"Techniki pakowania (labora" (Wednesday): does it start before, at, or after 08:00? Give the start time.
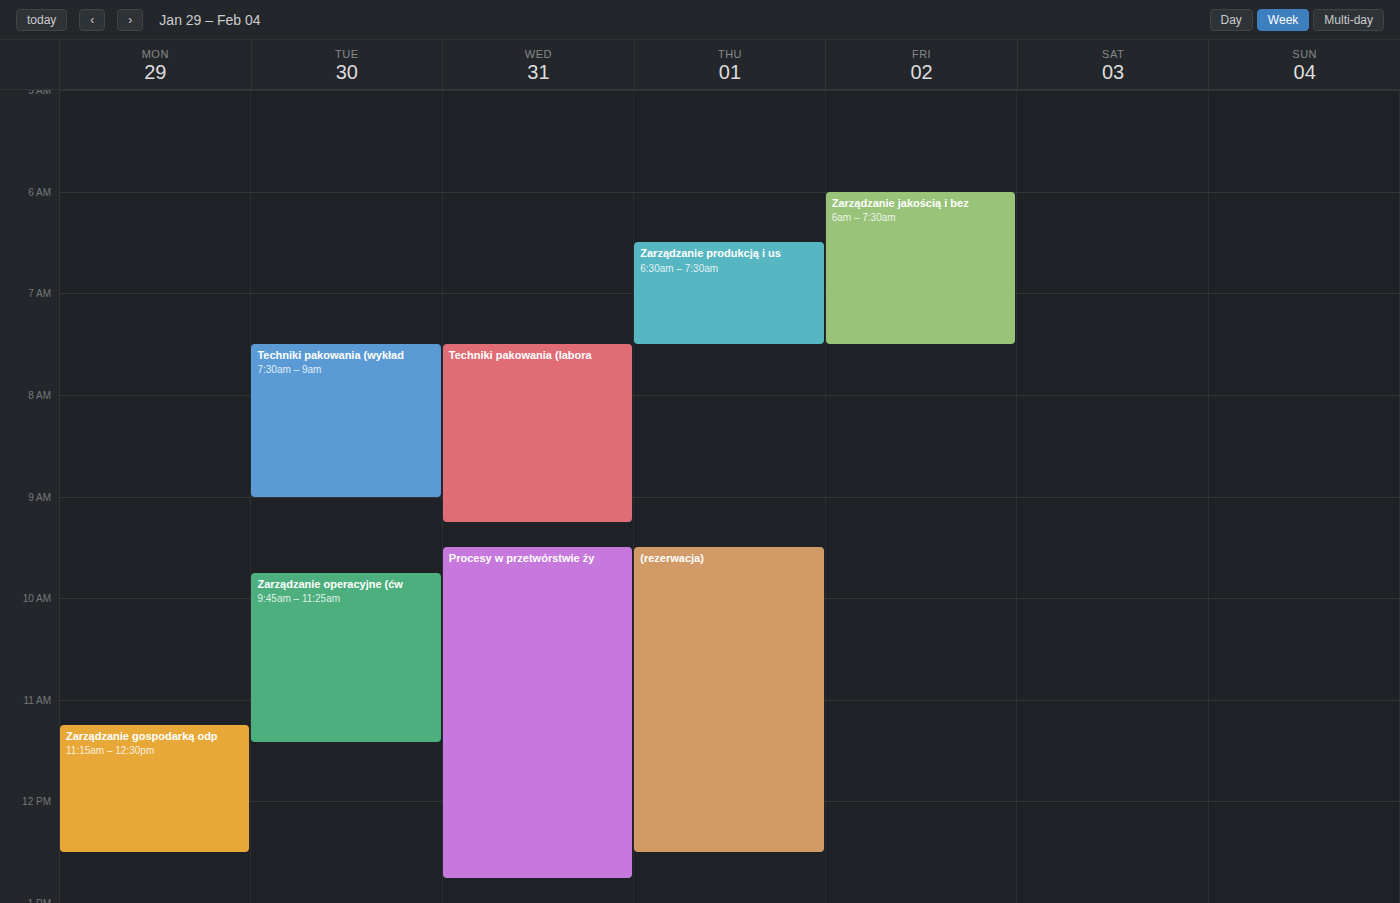
07:30 -- before 08:00, 30 minutes above the 08:00 line.